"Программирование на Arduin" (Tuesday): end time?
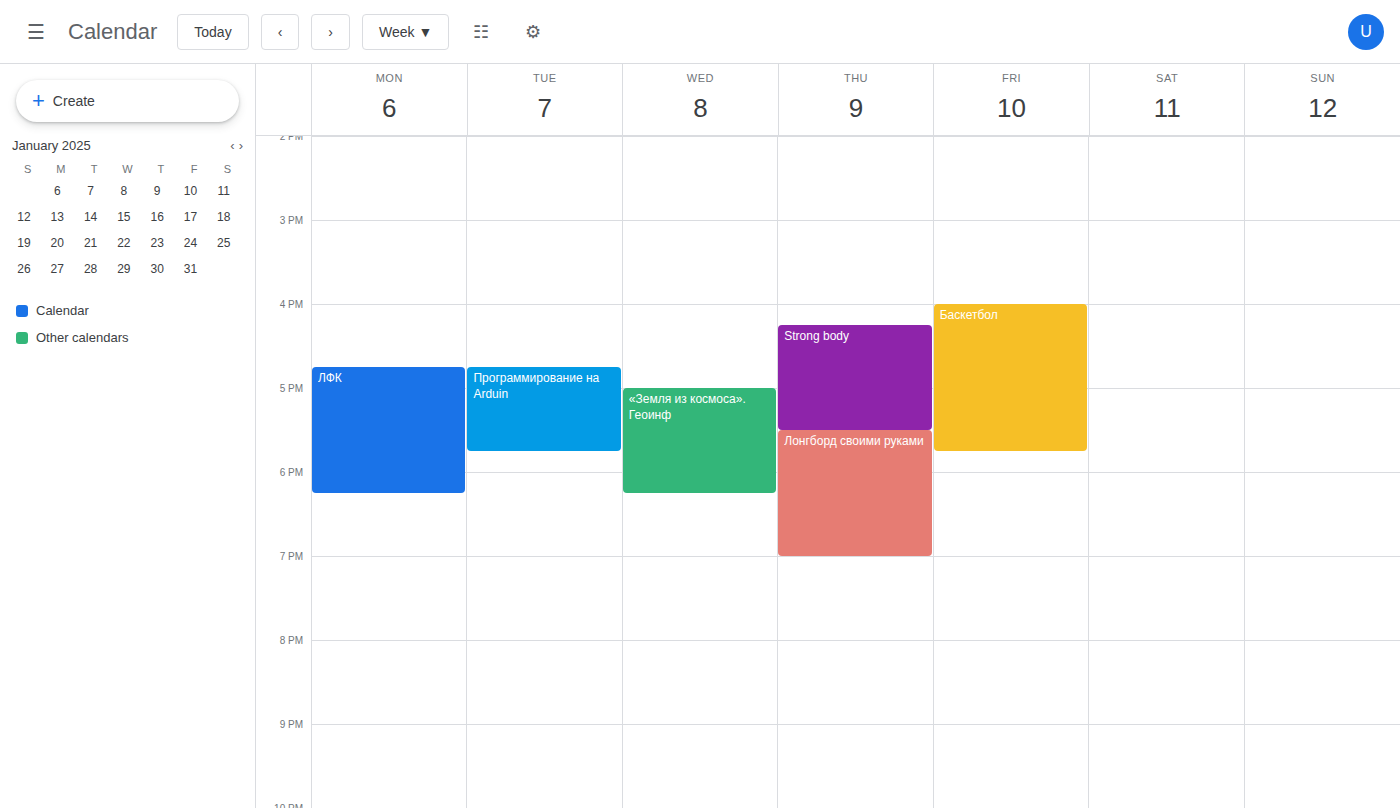
5:45 PM